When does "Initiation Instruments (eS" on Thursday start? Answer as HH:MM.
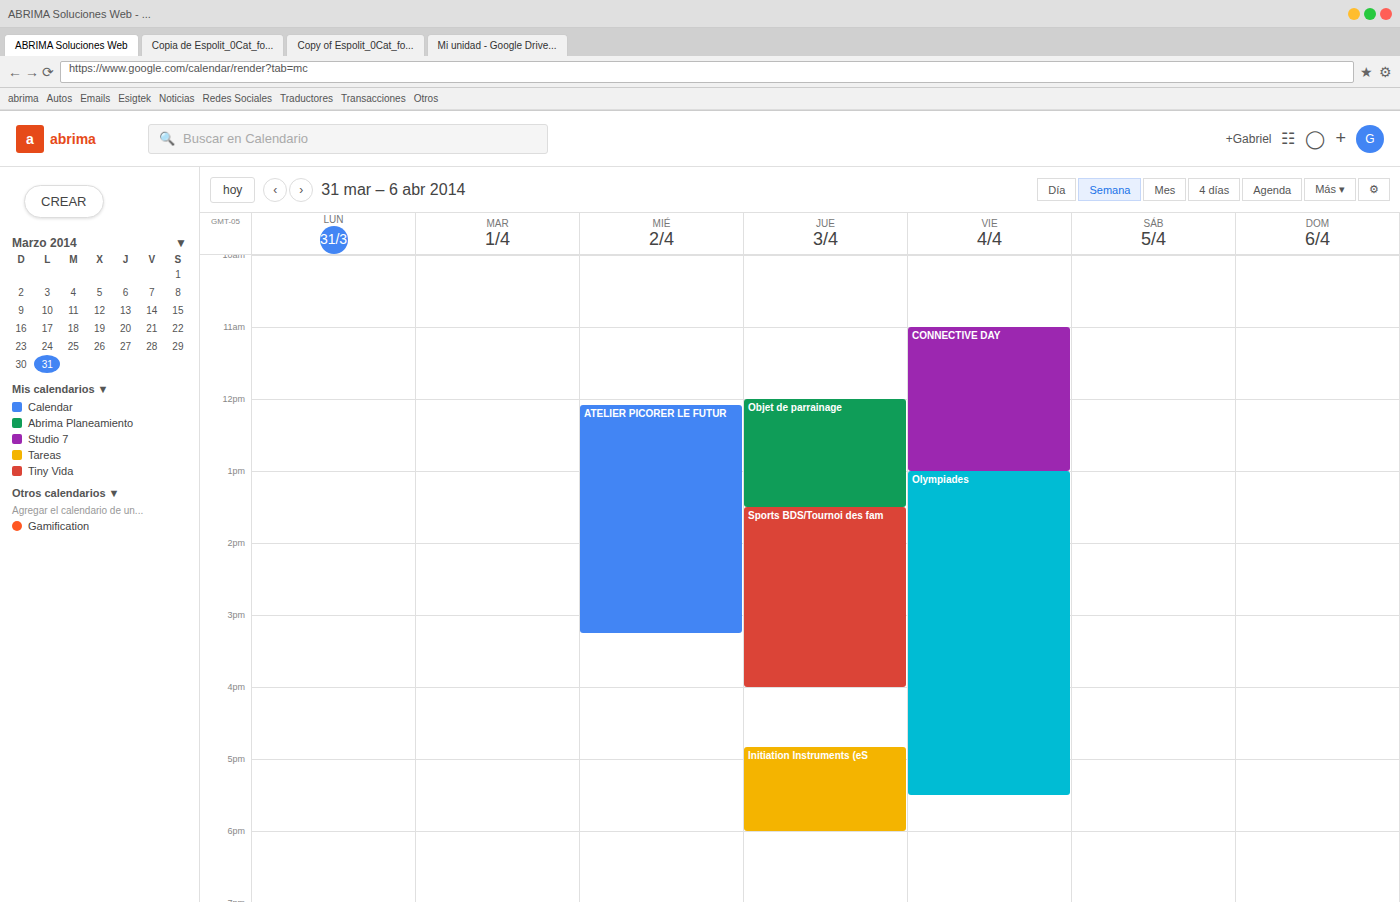
16:50